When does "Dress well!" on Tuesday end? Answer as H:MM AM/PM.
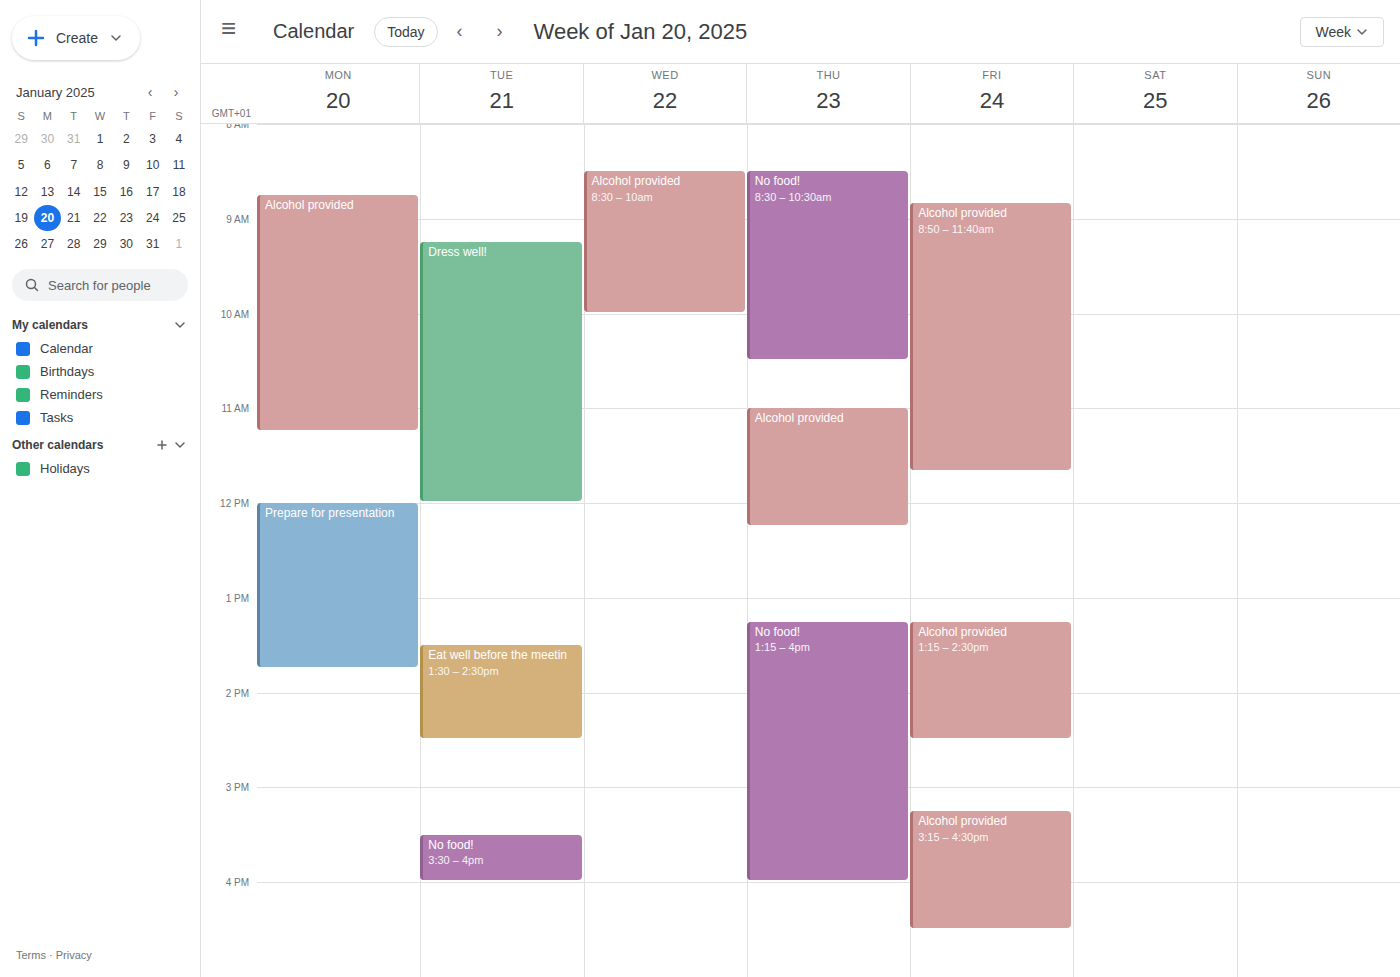
12:00 PM